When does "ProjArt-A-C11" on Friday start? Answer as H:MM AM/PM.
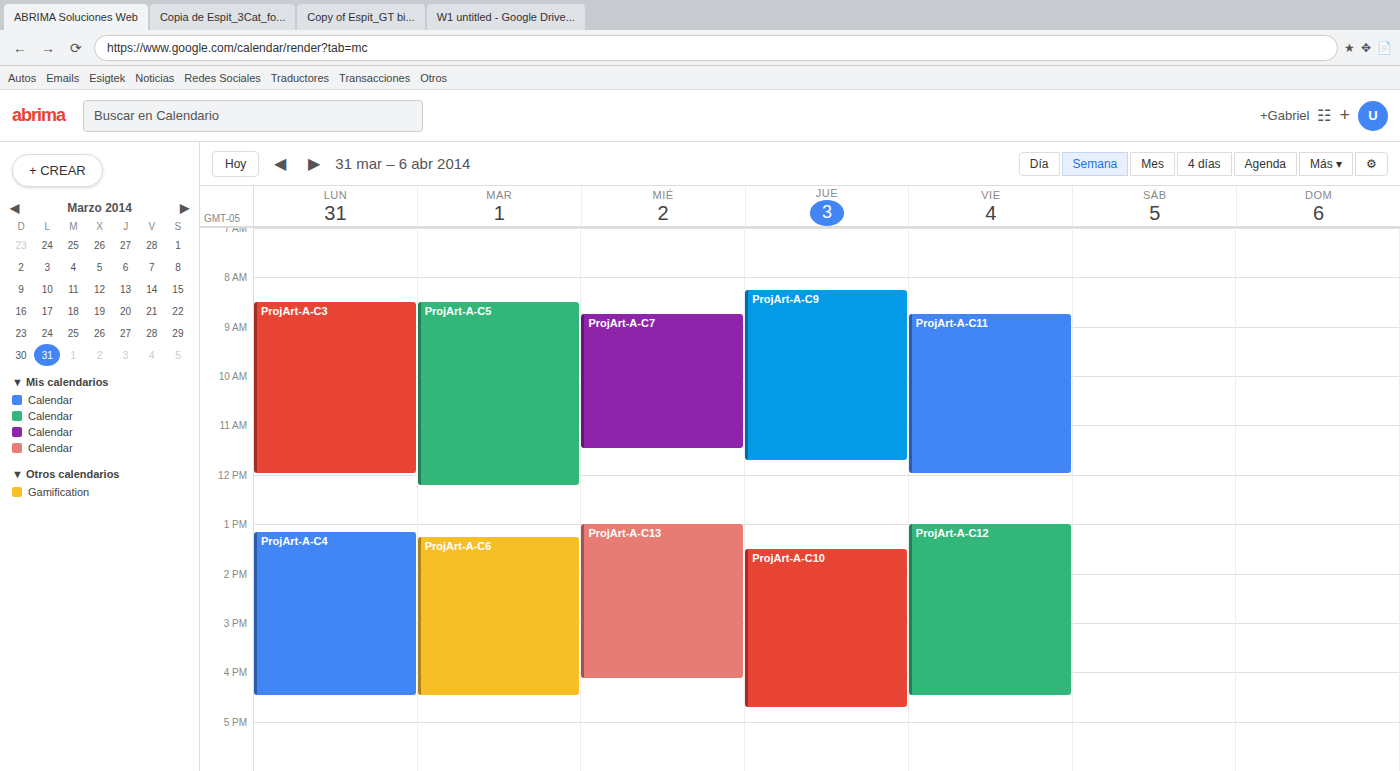
8:45 AM